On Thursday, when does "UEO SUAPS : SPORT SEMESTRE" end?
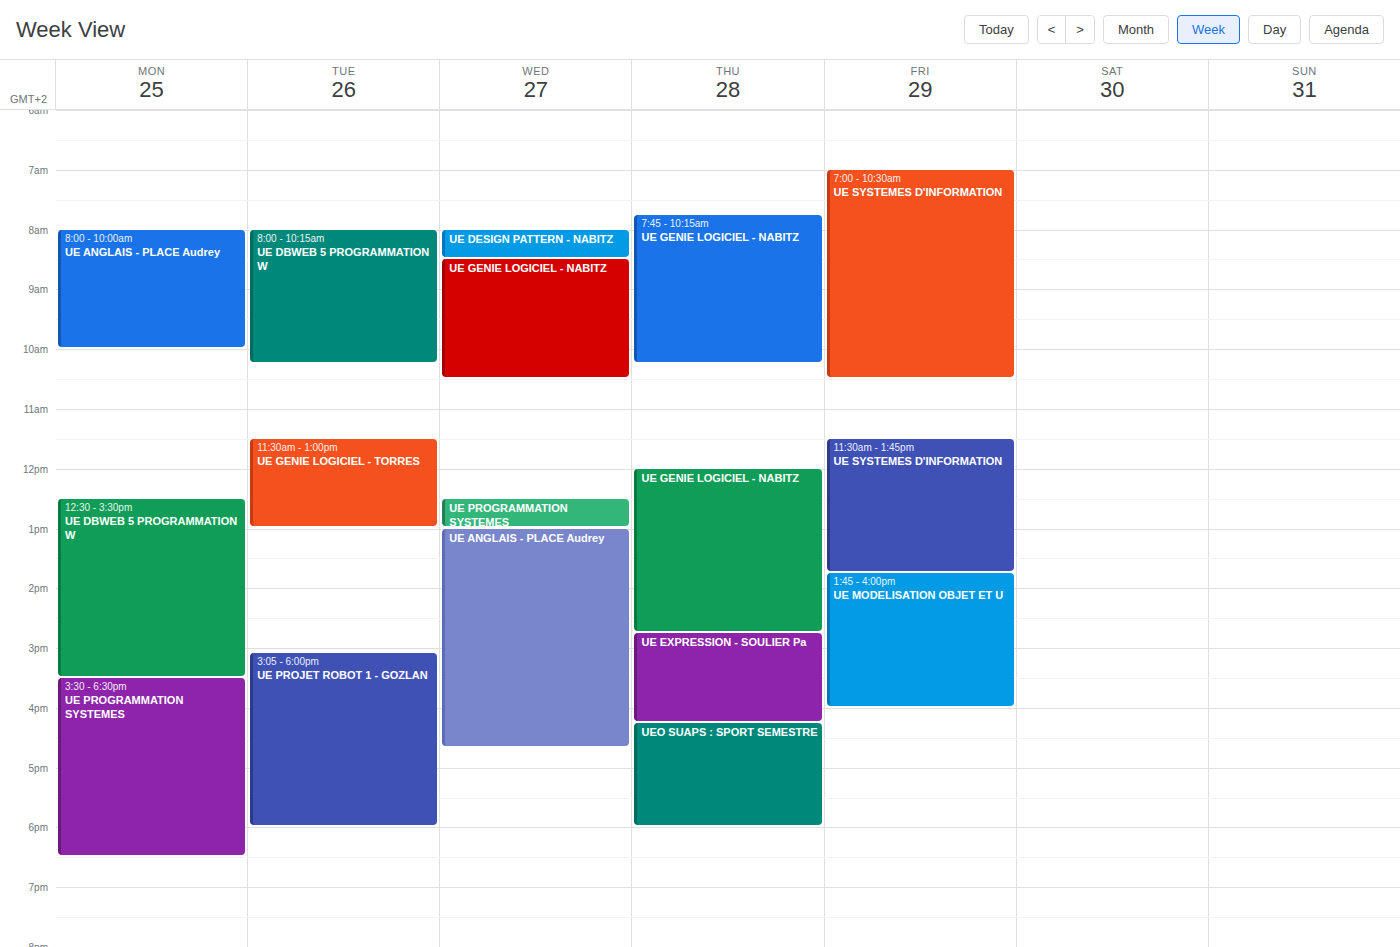
6:00 PM